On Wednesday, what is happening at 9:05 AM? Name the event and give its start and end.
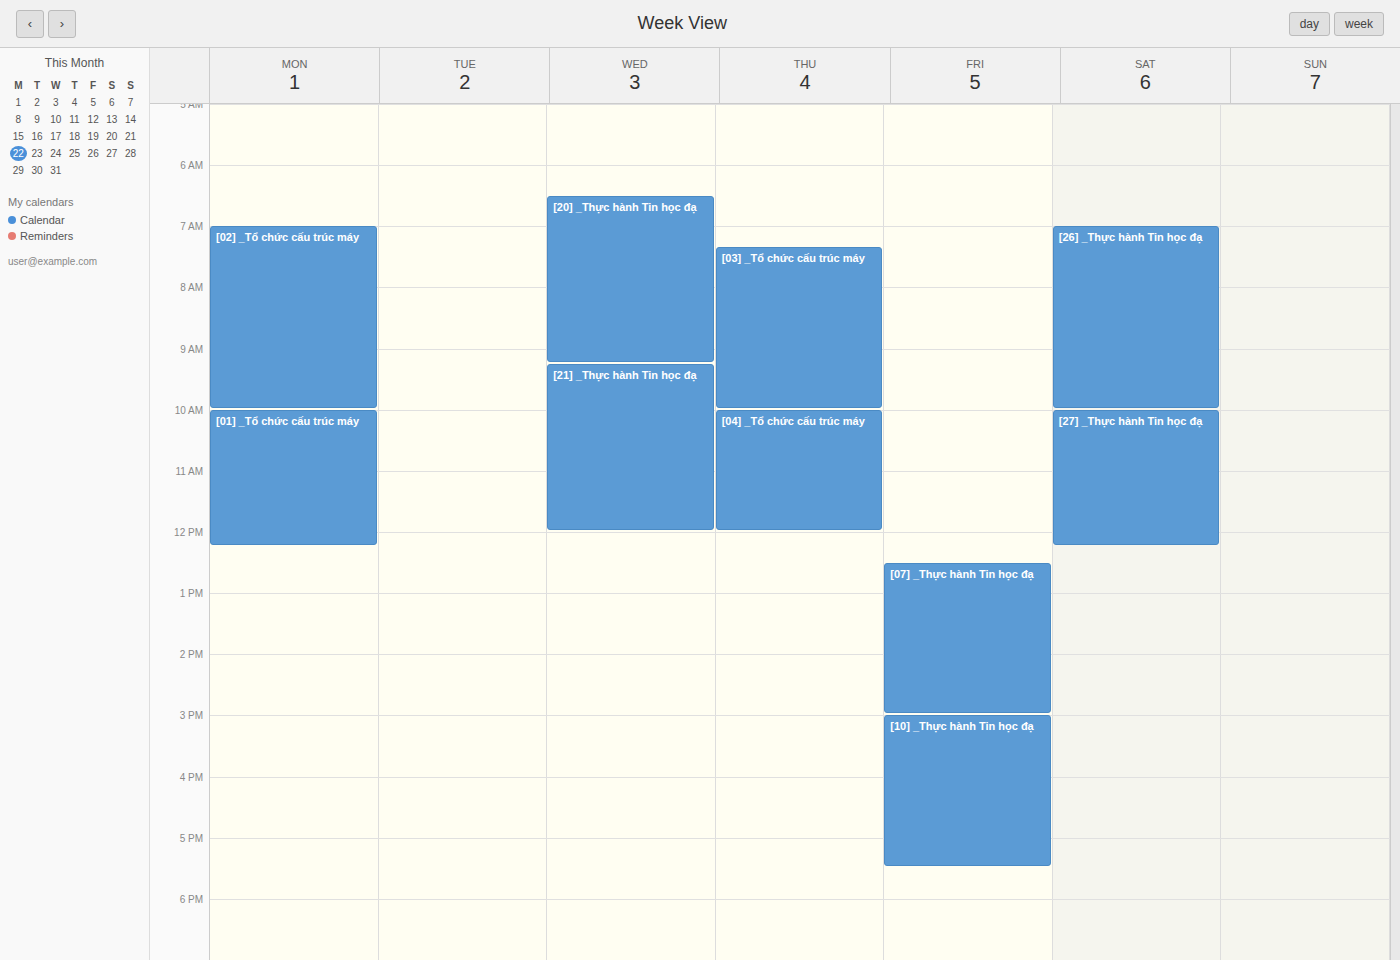
"[20] _Thực hành Tin học đạ", 6:30 AM to 9:15 AM